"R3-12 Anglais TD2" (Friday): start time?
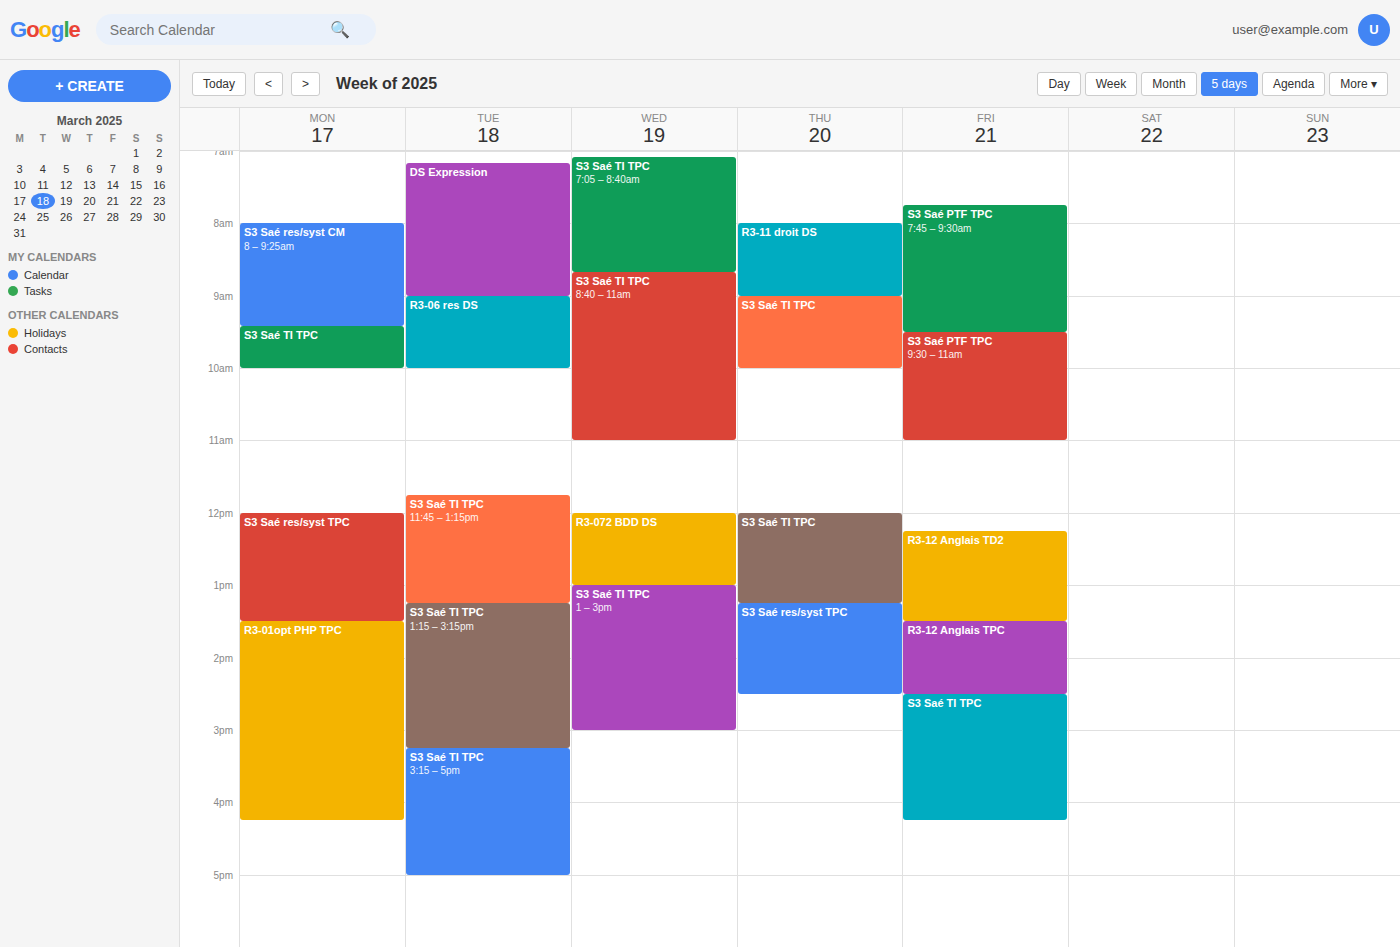
12:15 PM